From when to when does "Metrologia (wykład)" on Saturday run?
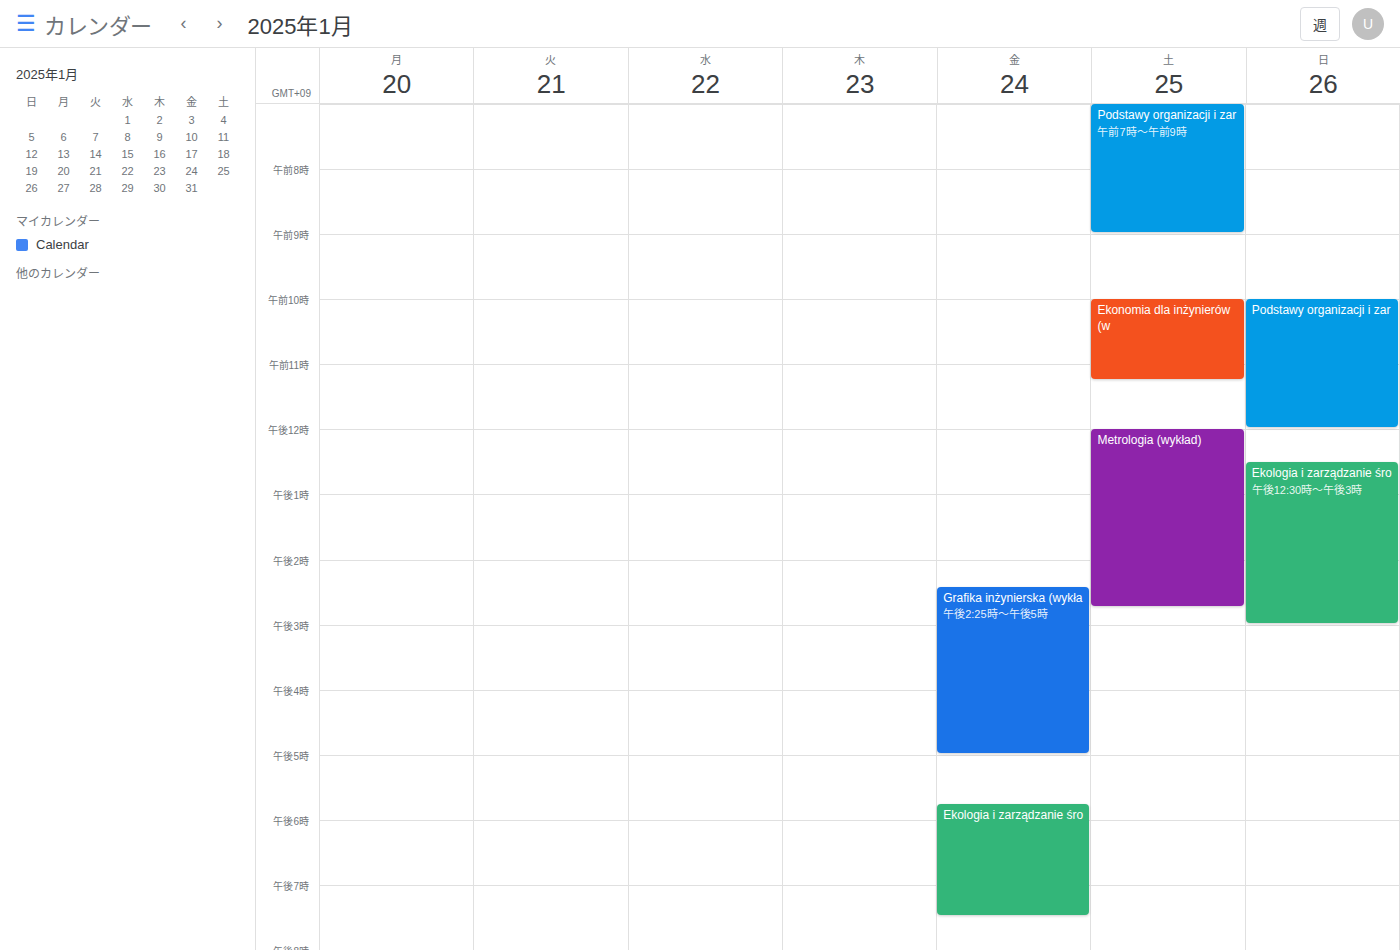
12:00 PM to 2:45 PM